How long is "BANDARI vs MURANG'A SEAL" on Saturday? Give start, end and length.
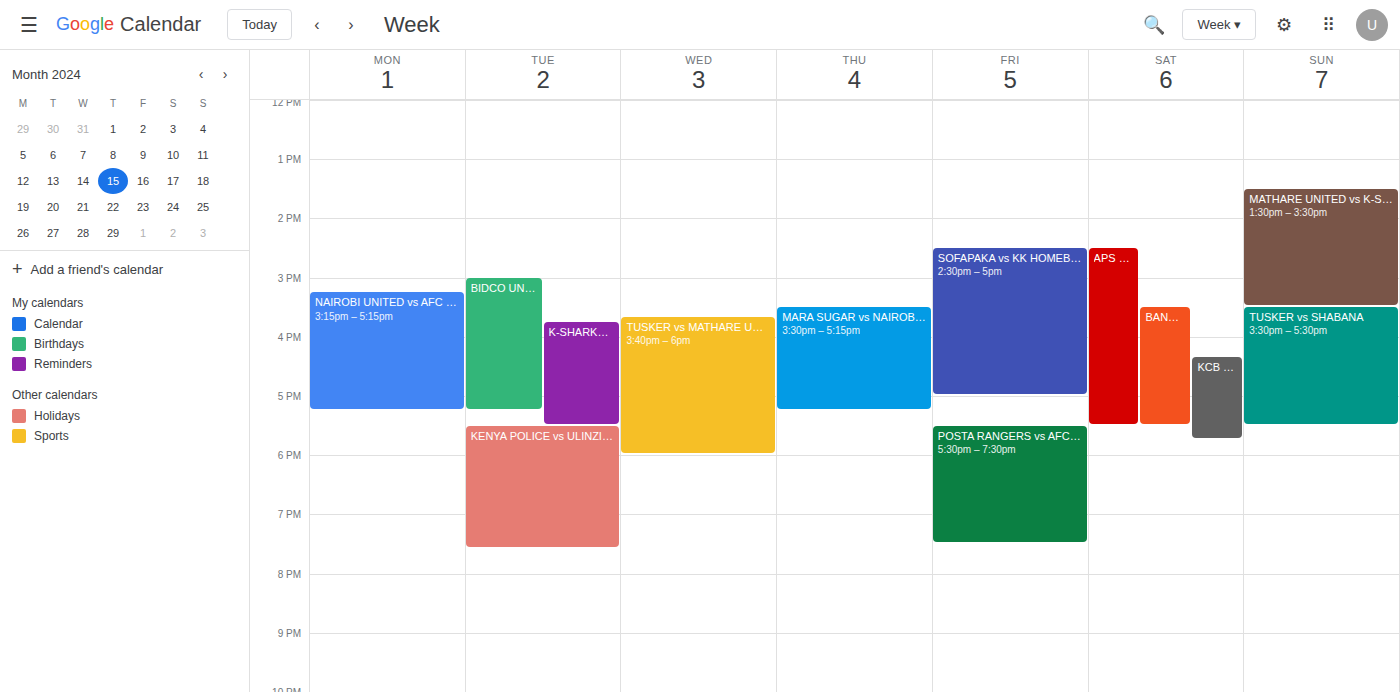
3:30 PM to 5:30 PM, 2 hours